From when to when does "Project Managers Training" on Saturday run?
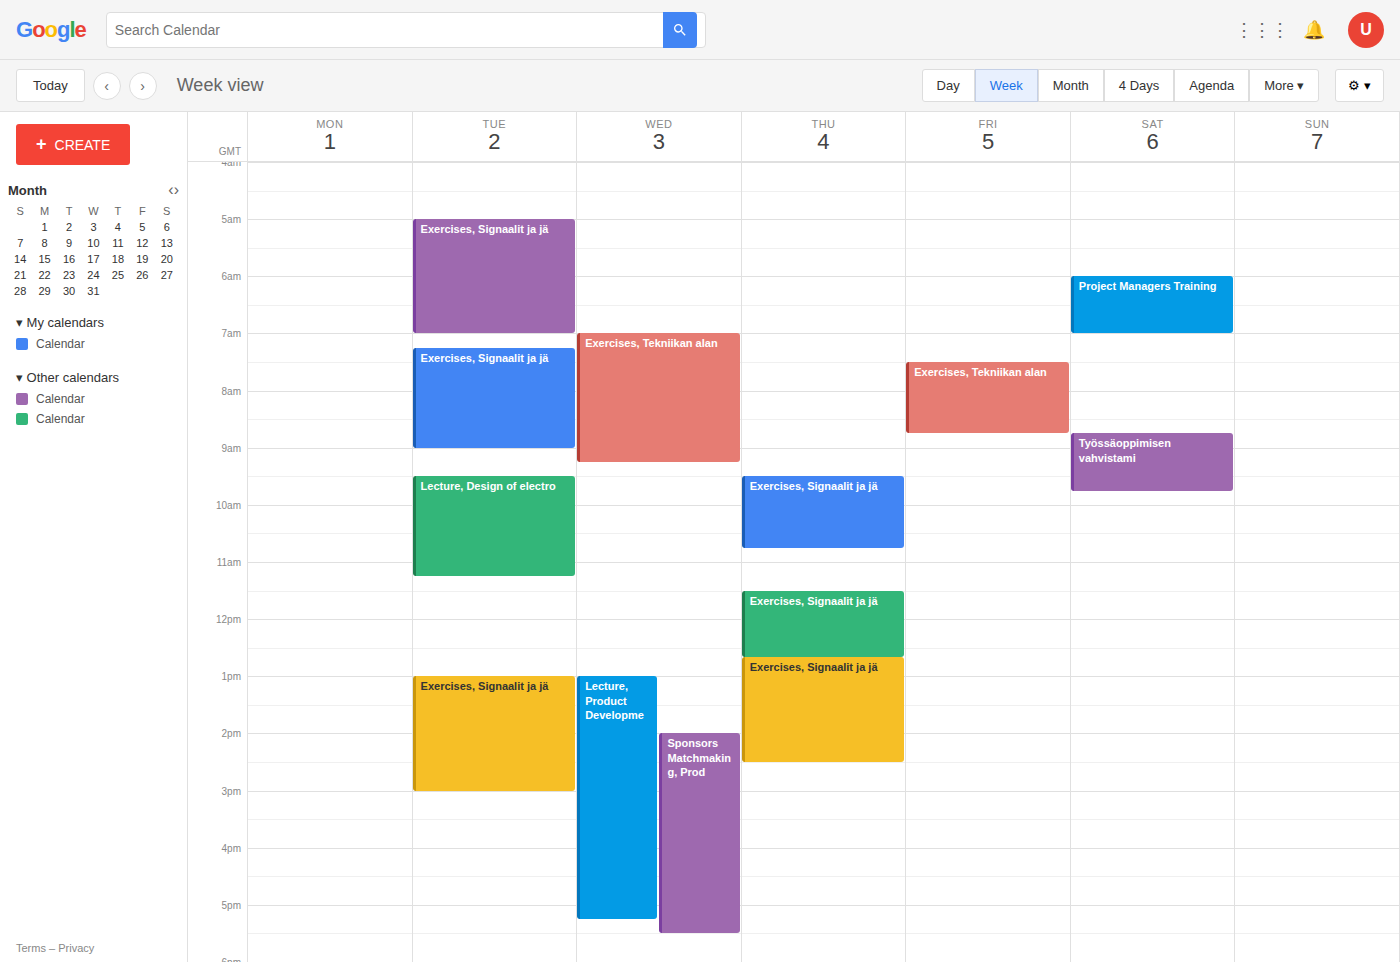
6:00 AM to 7:00 AM